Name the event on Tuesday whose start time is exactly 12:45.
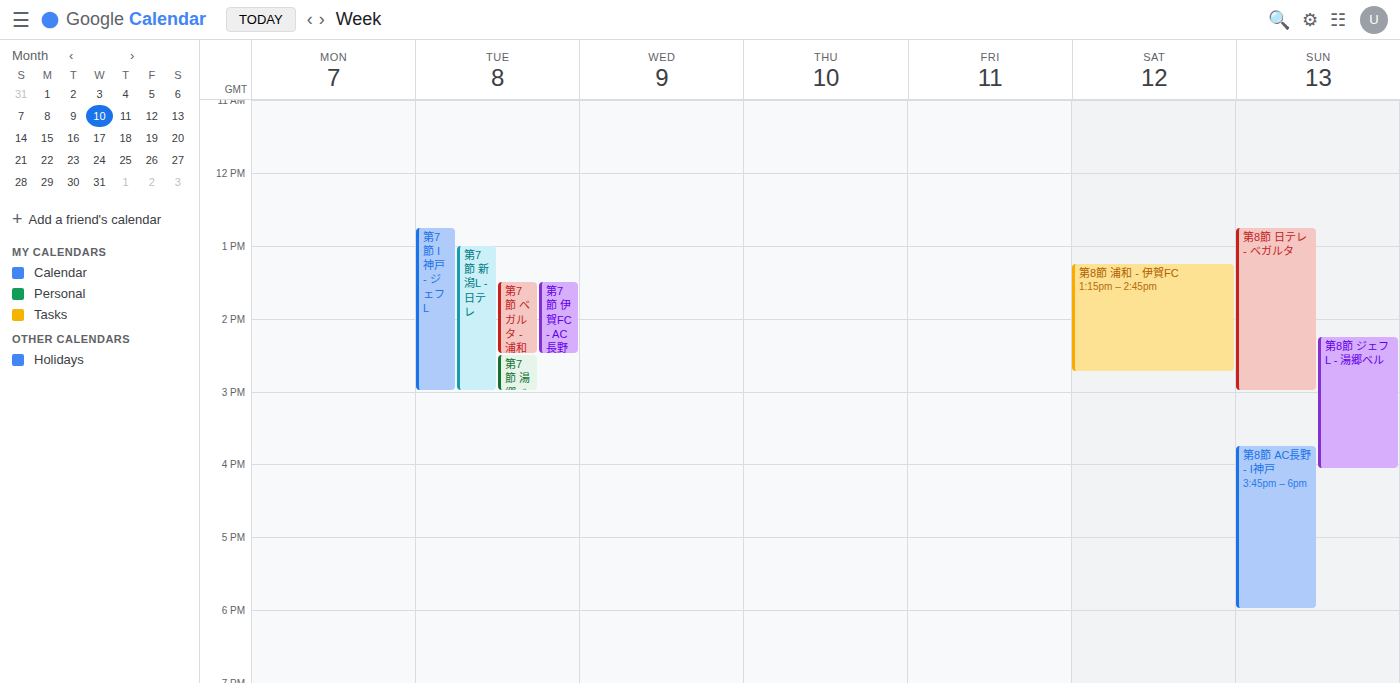
"第7節 I神戸 - ジェフL"